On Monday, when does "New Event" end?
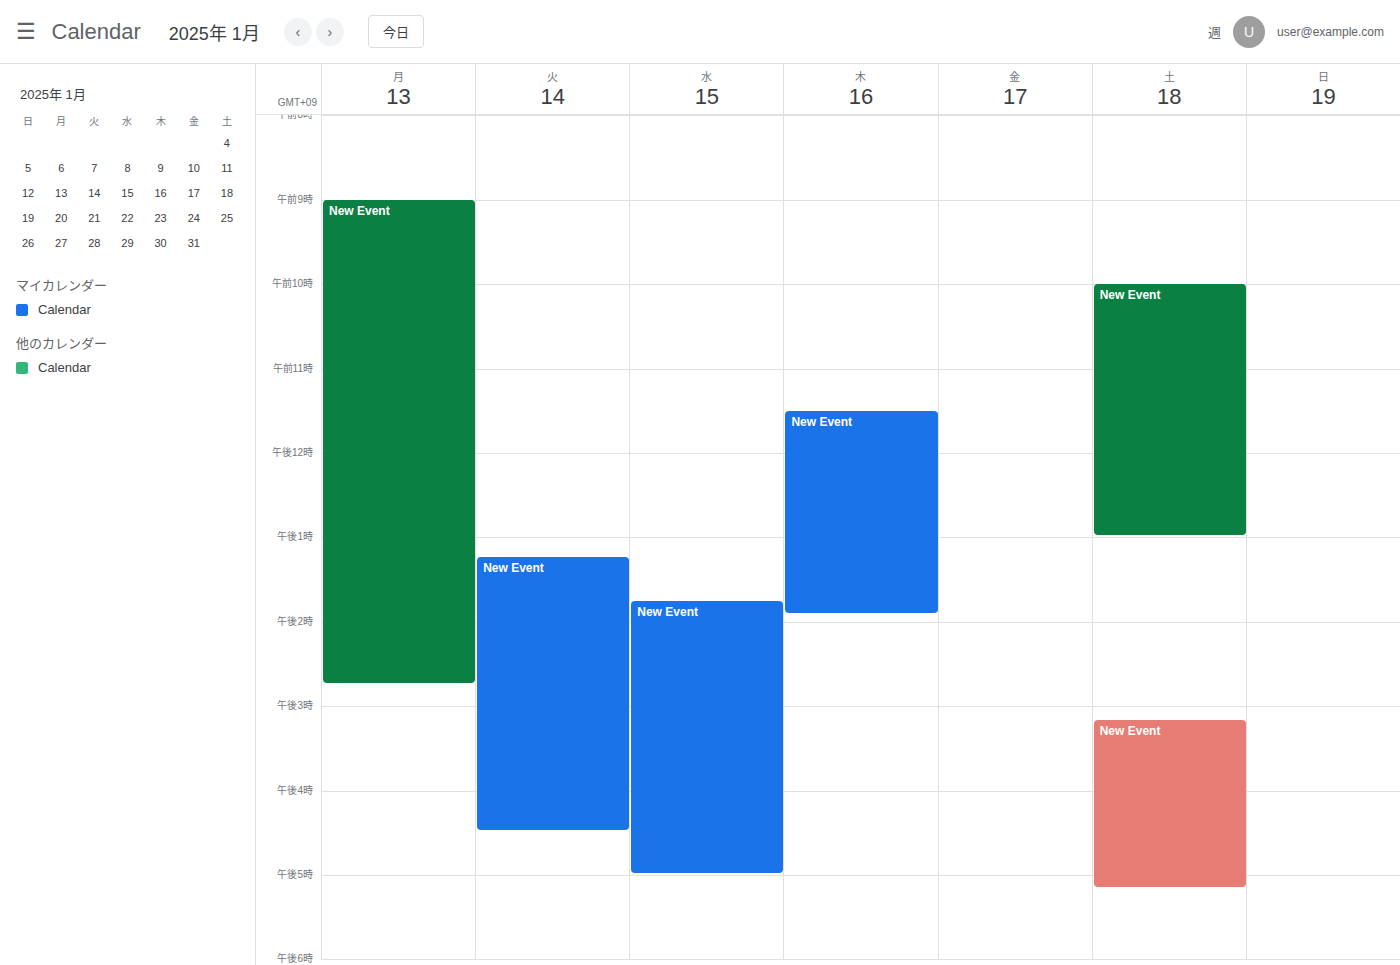
2:45 PM